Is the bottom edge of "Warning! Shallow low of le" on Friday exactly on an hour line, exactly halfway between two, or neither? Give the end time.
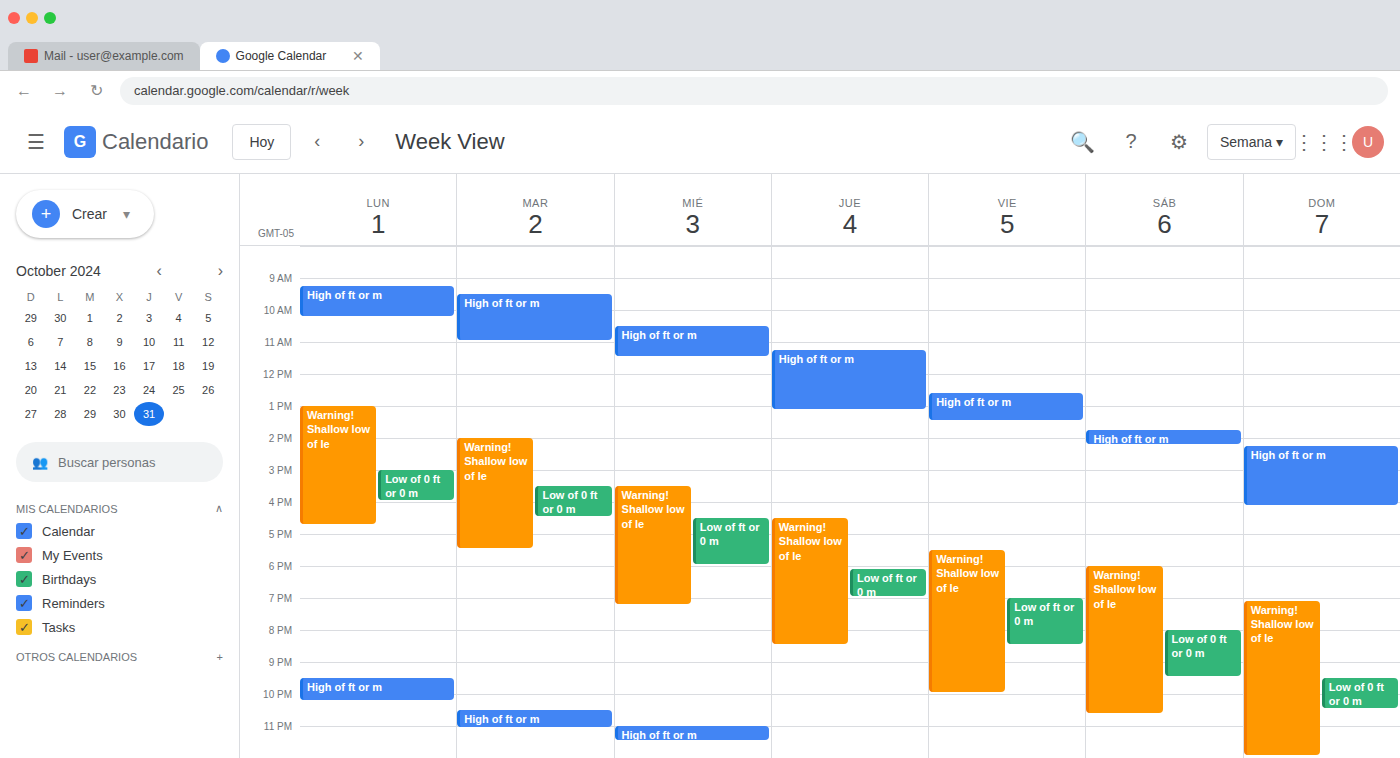
22:00 -- exactly on the 22:00 line.